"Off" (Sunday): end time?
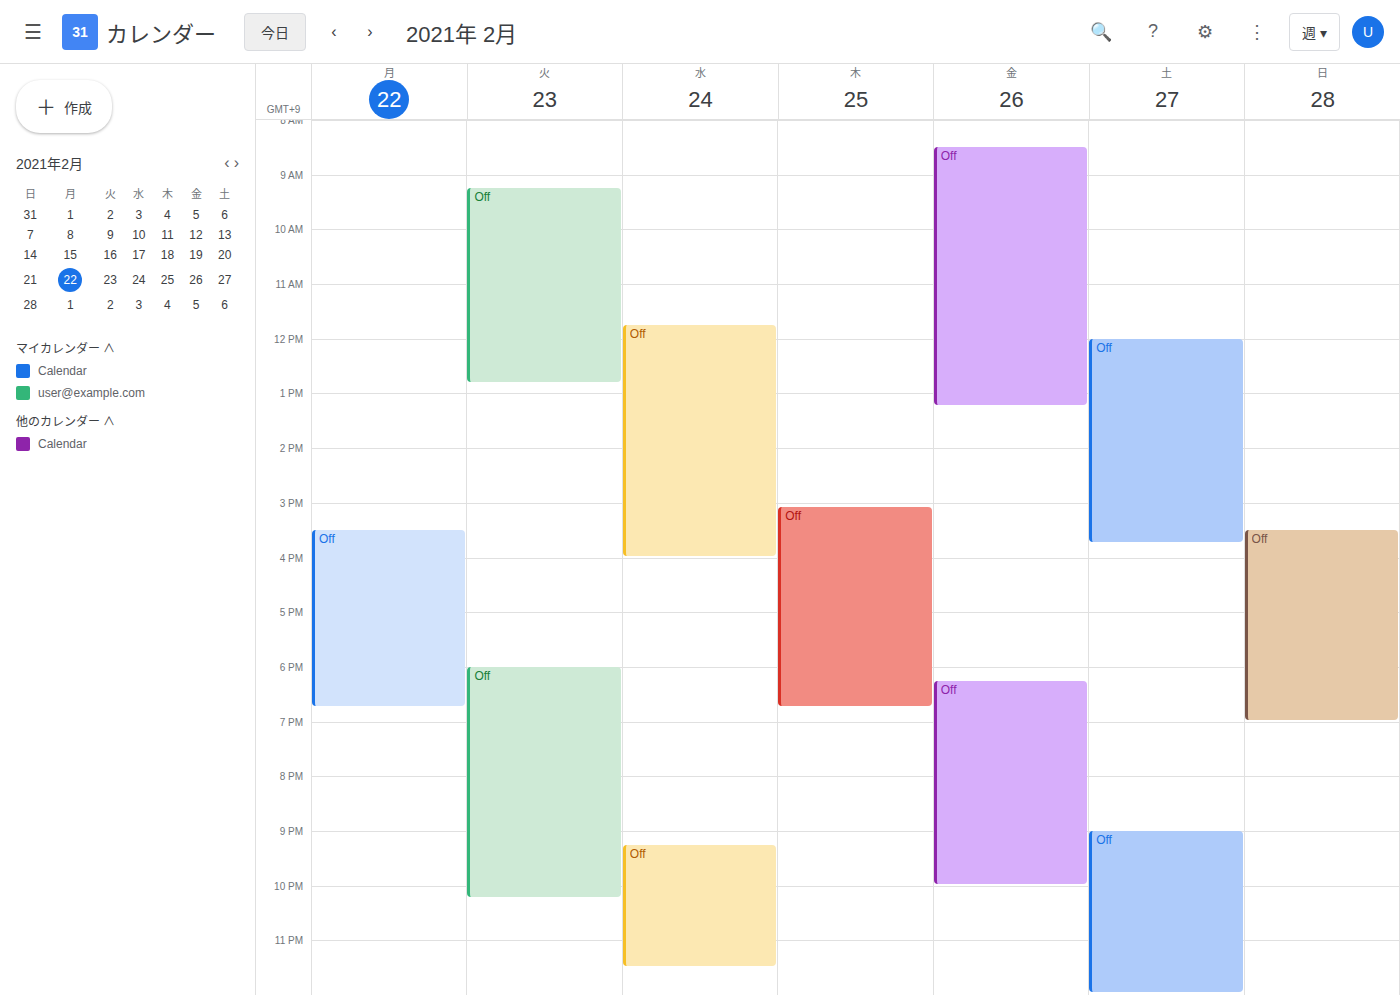
7:00 PM